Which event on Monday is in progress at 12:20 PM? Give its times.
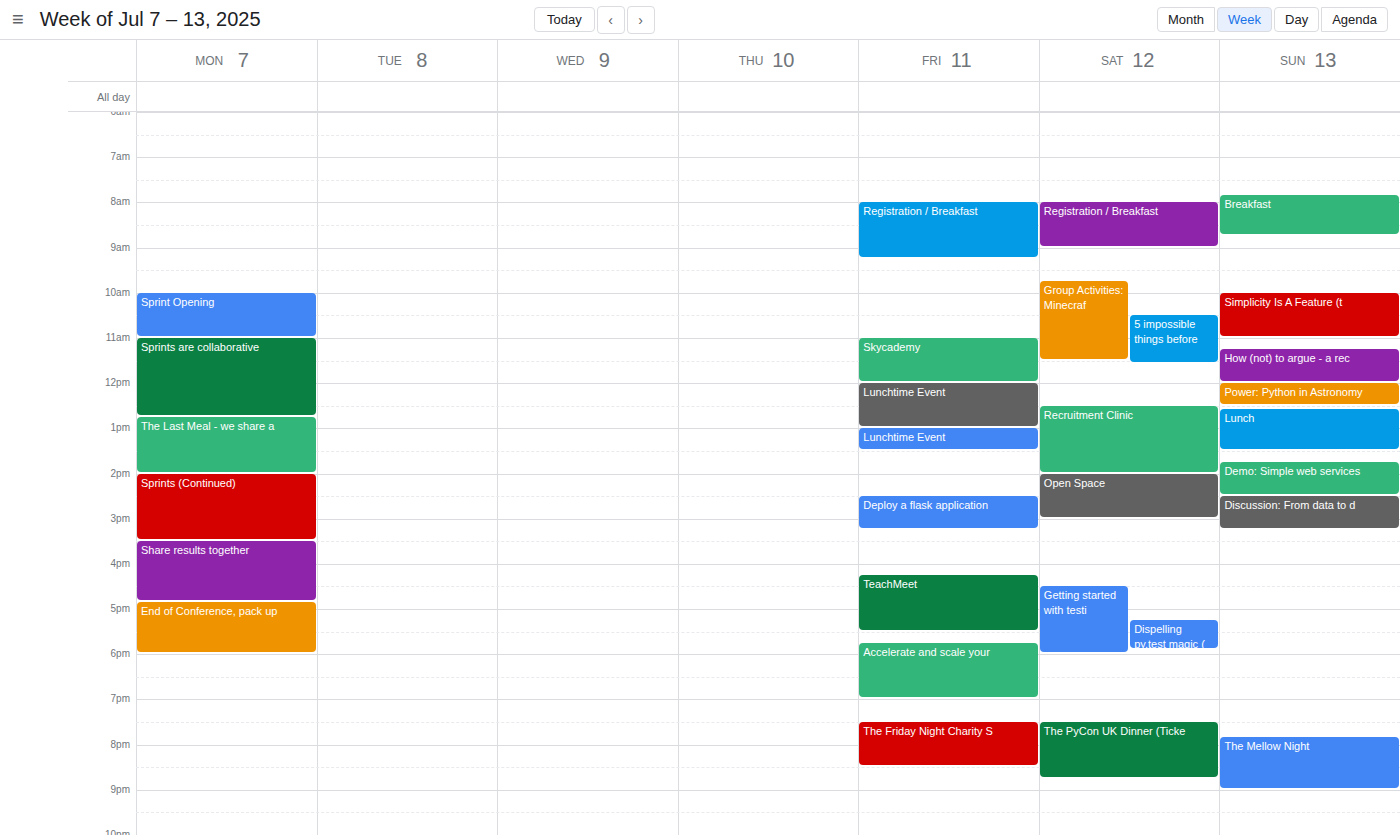
"Sprints are collaborative", 11:00 AM to 12:45 PM